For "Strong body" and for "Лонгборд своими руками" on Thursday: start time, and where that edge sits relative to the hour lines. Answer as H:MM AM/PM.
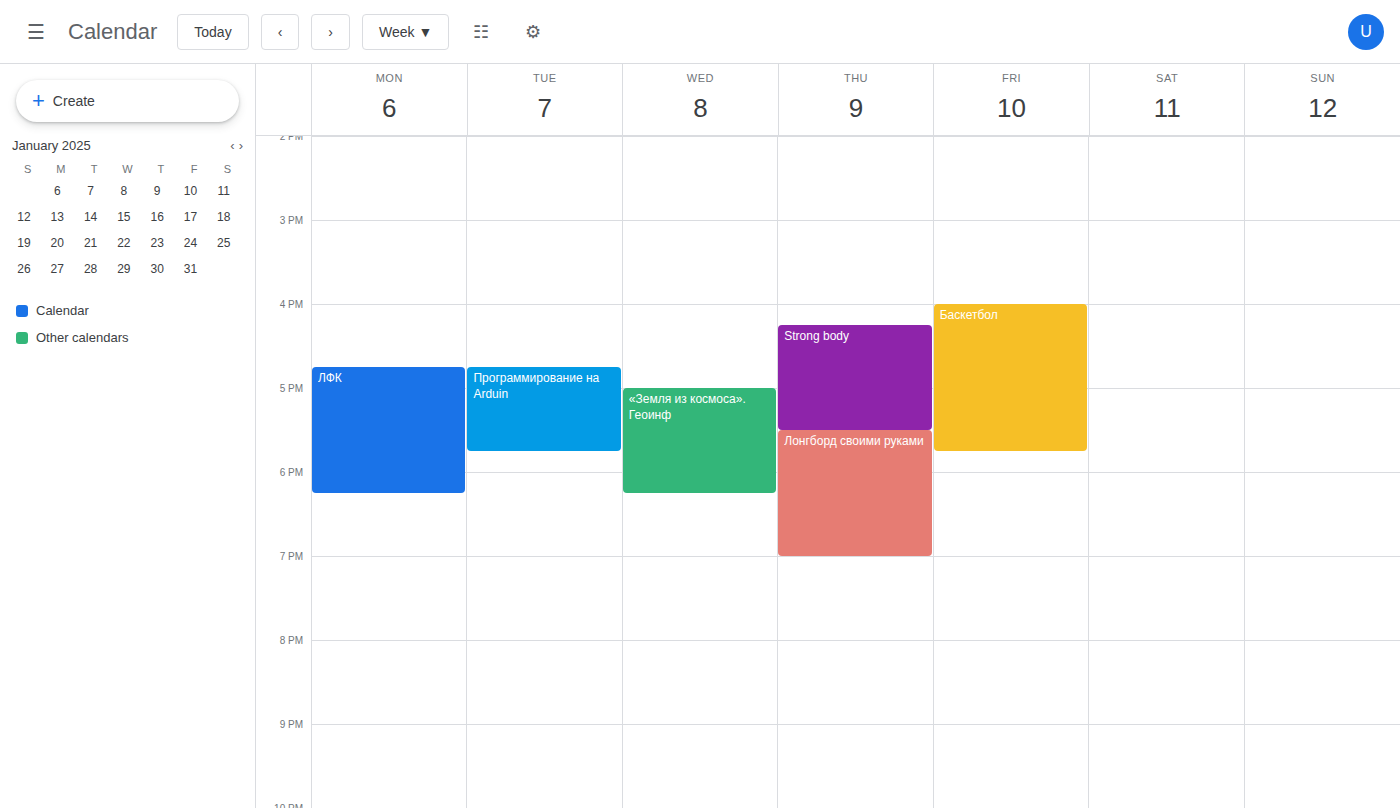
"Strong body": 4:15 PM, neither: a quarter of the way from the 4 PM line to the 5 PM line. "Лонгборд своими руками": 5:30 PM, halfway between the 5 PM and 6 PM lines.